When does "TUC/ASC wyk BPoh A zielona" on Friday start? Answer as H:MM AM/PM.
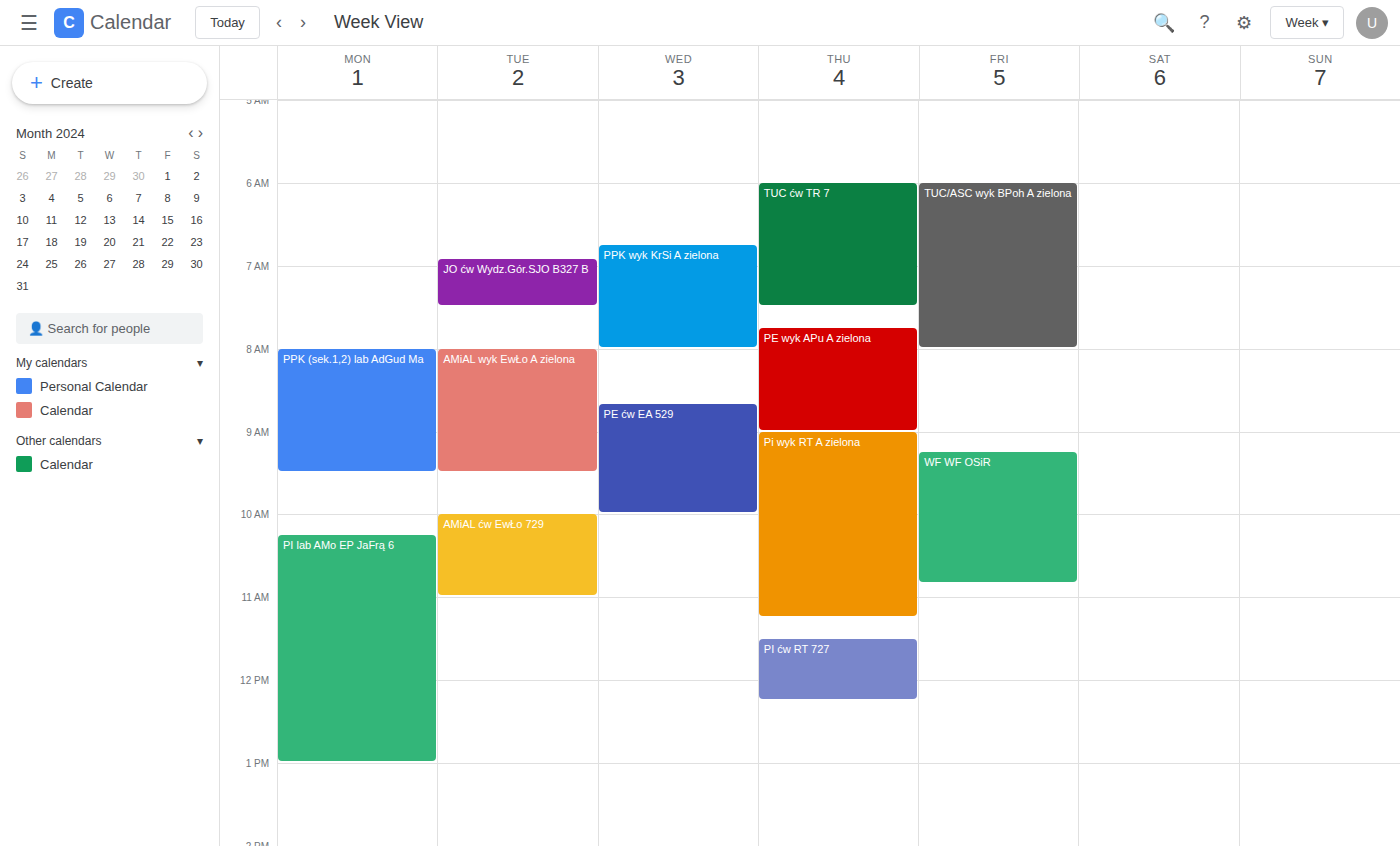
6:00 AM